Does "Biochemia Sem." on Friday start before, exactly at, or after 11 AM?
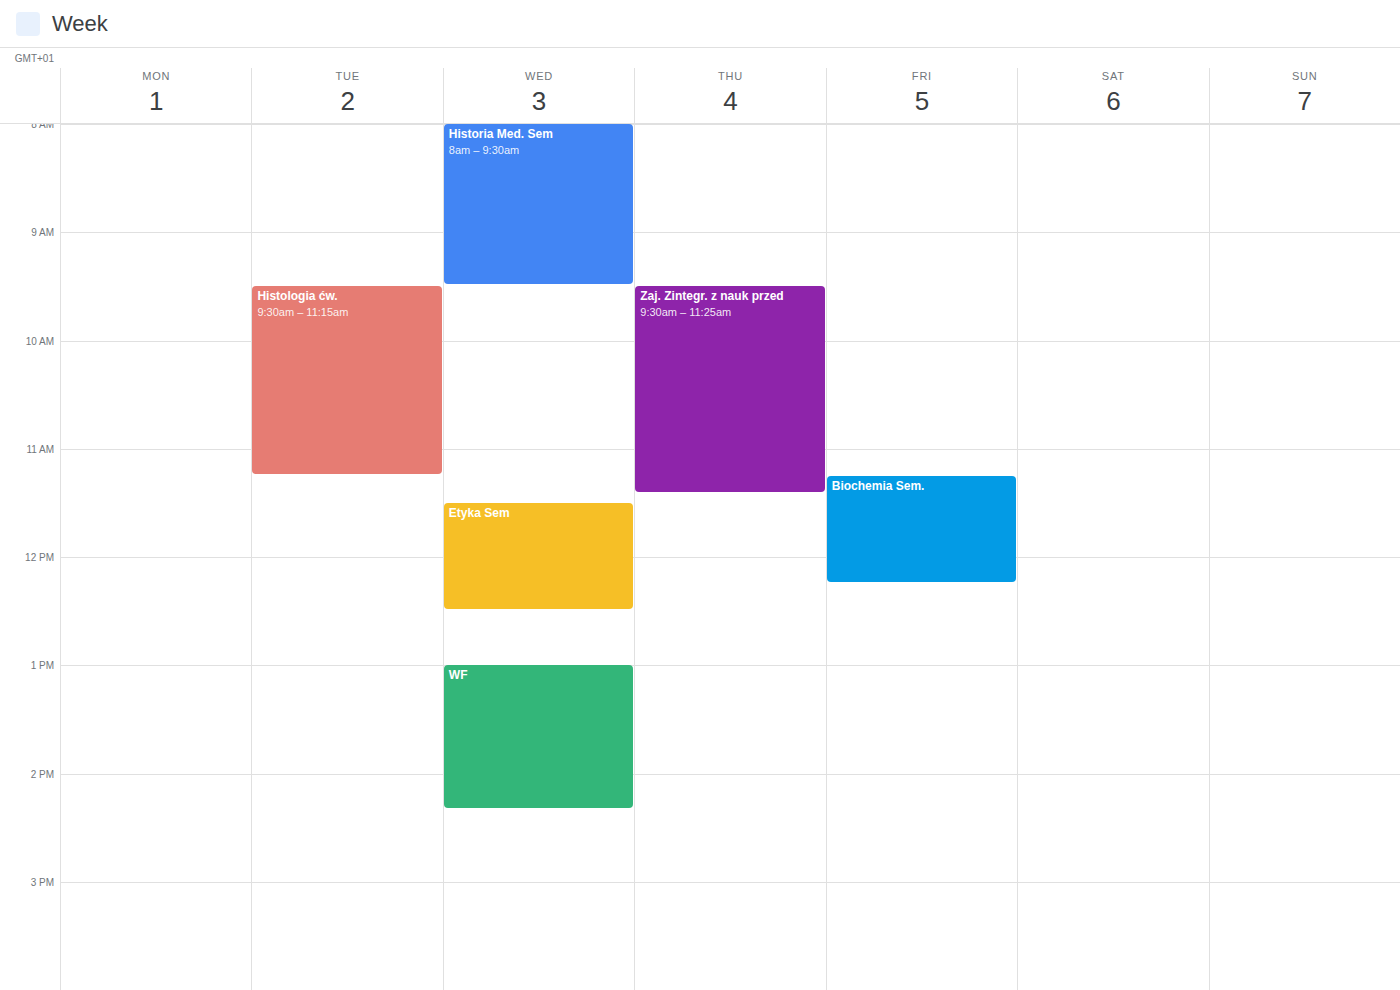
11:15 AM -- after 11 AM, 15 minutes below the 11 AM line.